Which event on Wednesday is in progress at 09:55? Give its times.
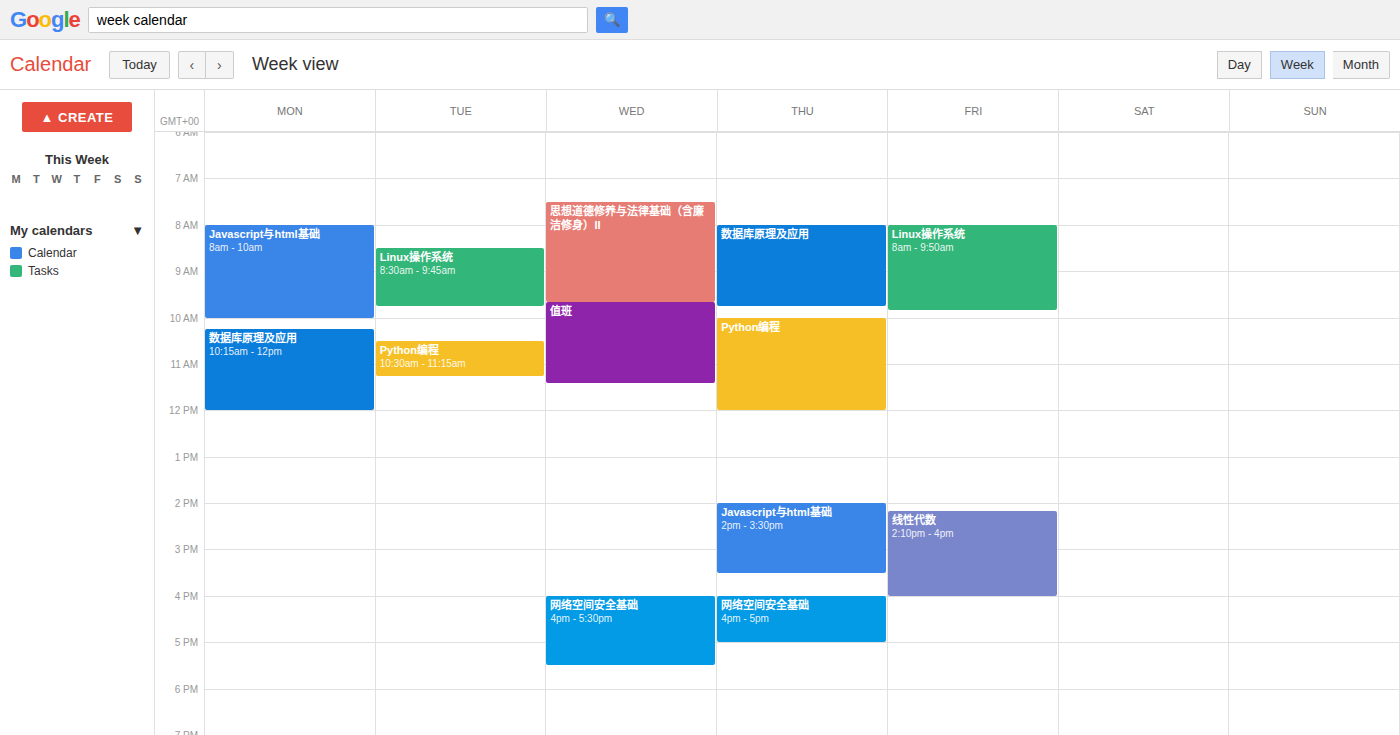
"值班", 09:40 to 11:25